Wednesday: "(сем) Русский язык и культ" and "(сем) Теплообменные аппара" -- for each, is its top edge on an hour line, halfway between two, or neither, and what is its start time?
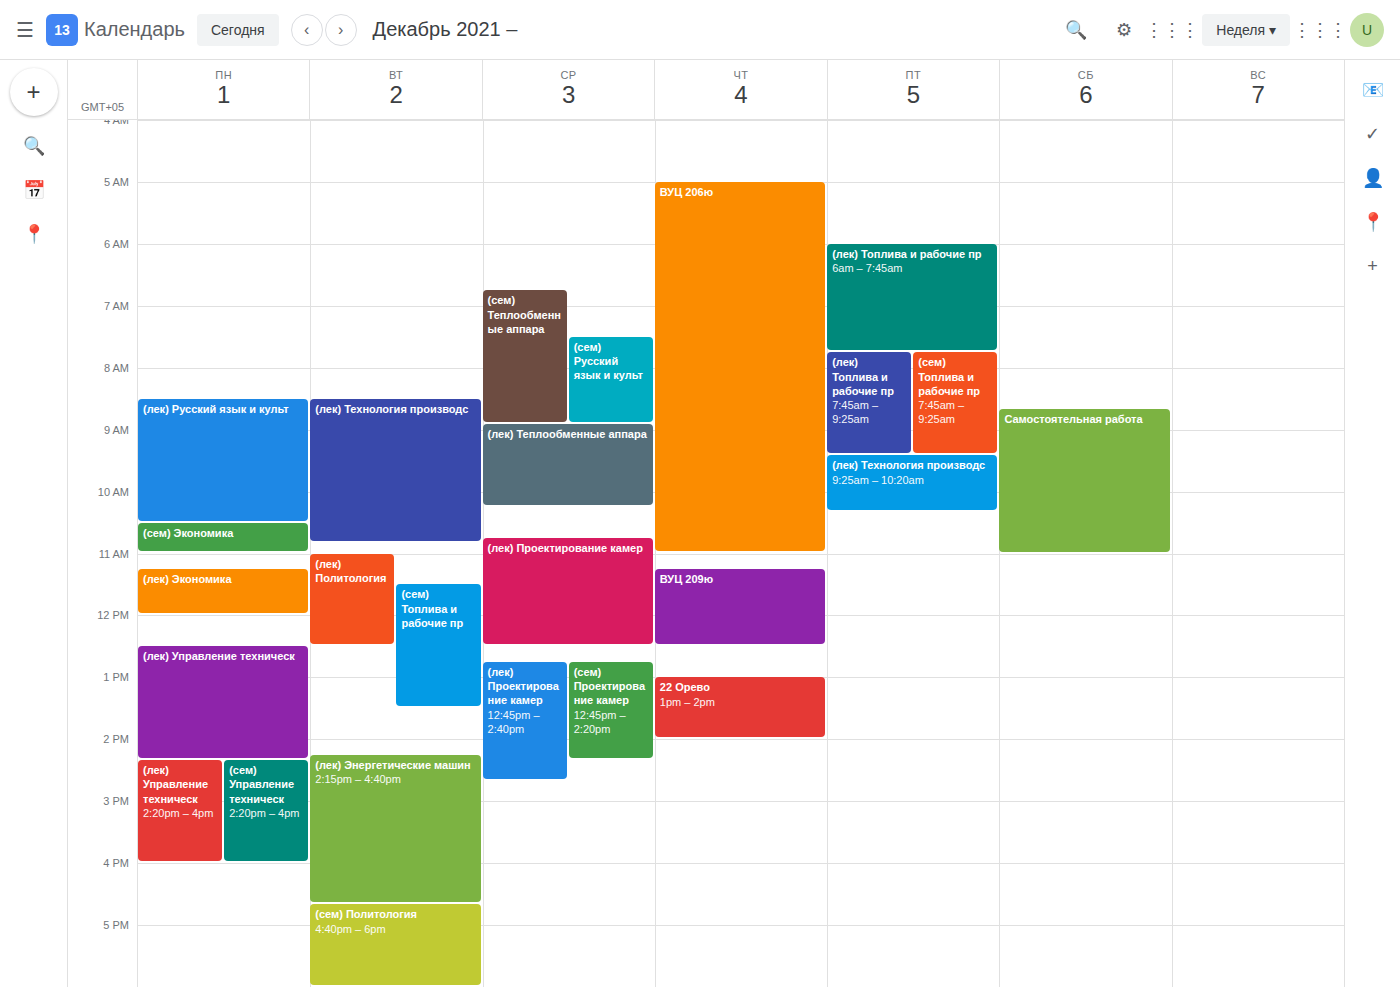
"(сем) Русский язык и культ": 07:30, halfway between the 07:00 and 08:00 lines. "(сем) Теплообменные аппара": 06:45, neither: three quarters of the way from the 06:00 line to the 07:00 line.